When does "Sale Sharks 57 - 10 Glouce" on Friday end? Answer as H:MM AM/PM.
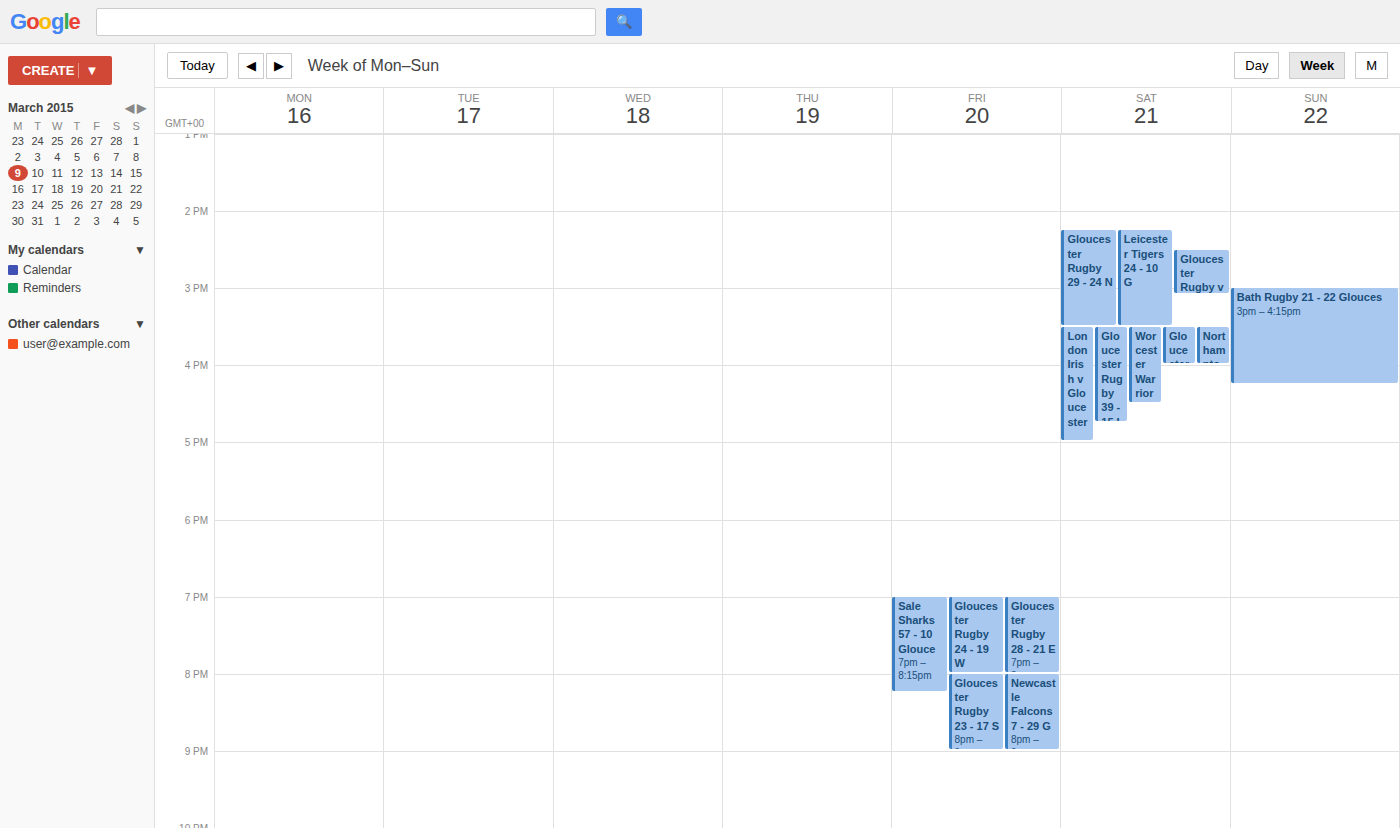
8:15 PM